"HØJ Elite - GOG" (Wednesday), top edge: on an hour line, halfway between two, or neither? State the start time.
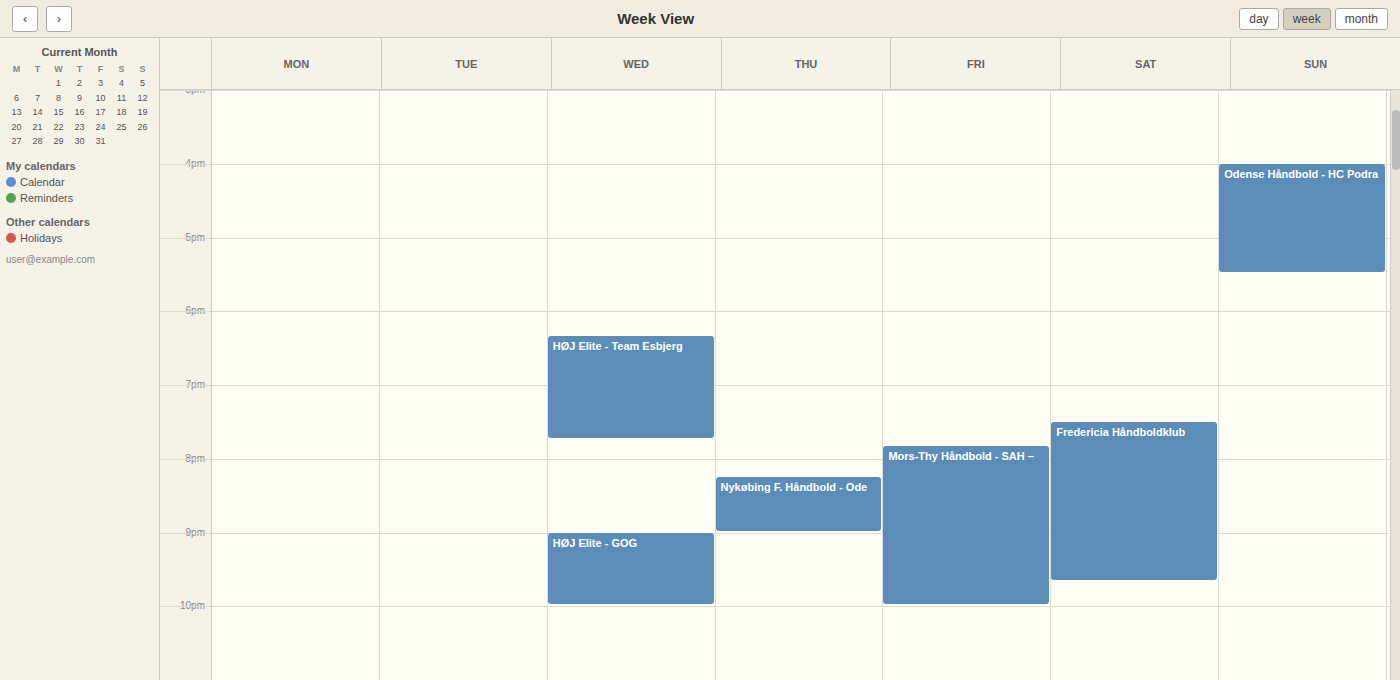
9:00 PM -- exactly on the 9 PM line.